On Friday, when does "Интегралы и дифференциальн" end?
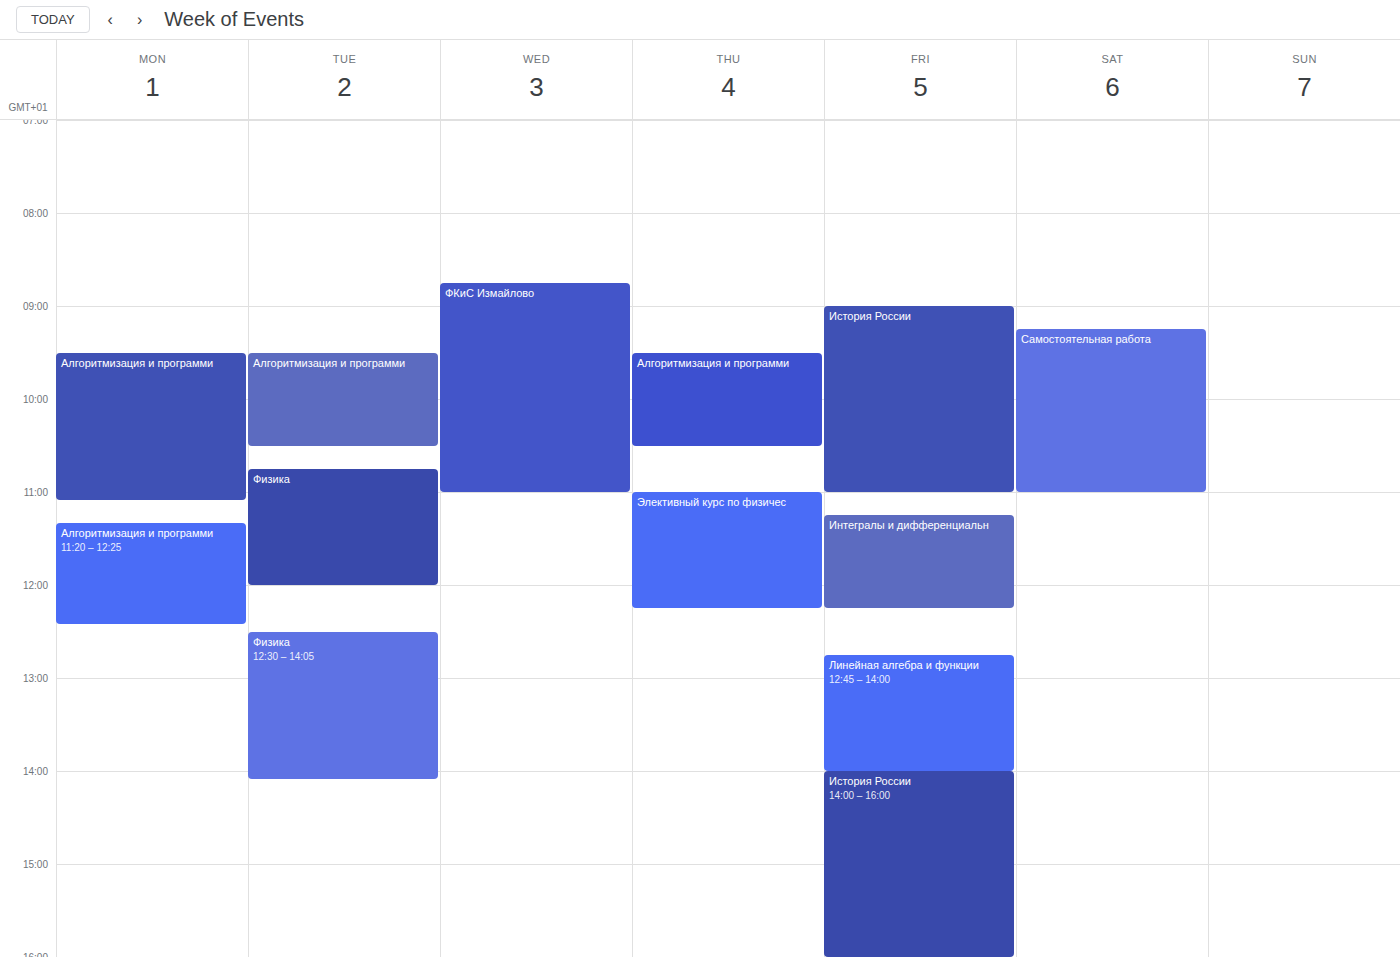
12:15 PM